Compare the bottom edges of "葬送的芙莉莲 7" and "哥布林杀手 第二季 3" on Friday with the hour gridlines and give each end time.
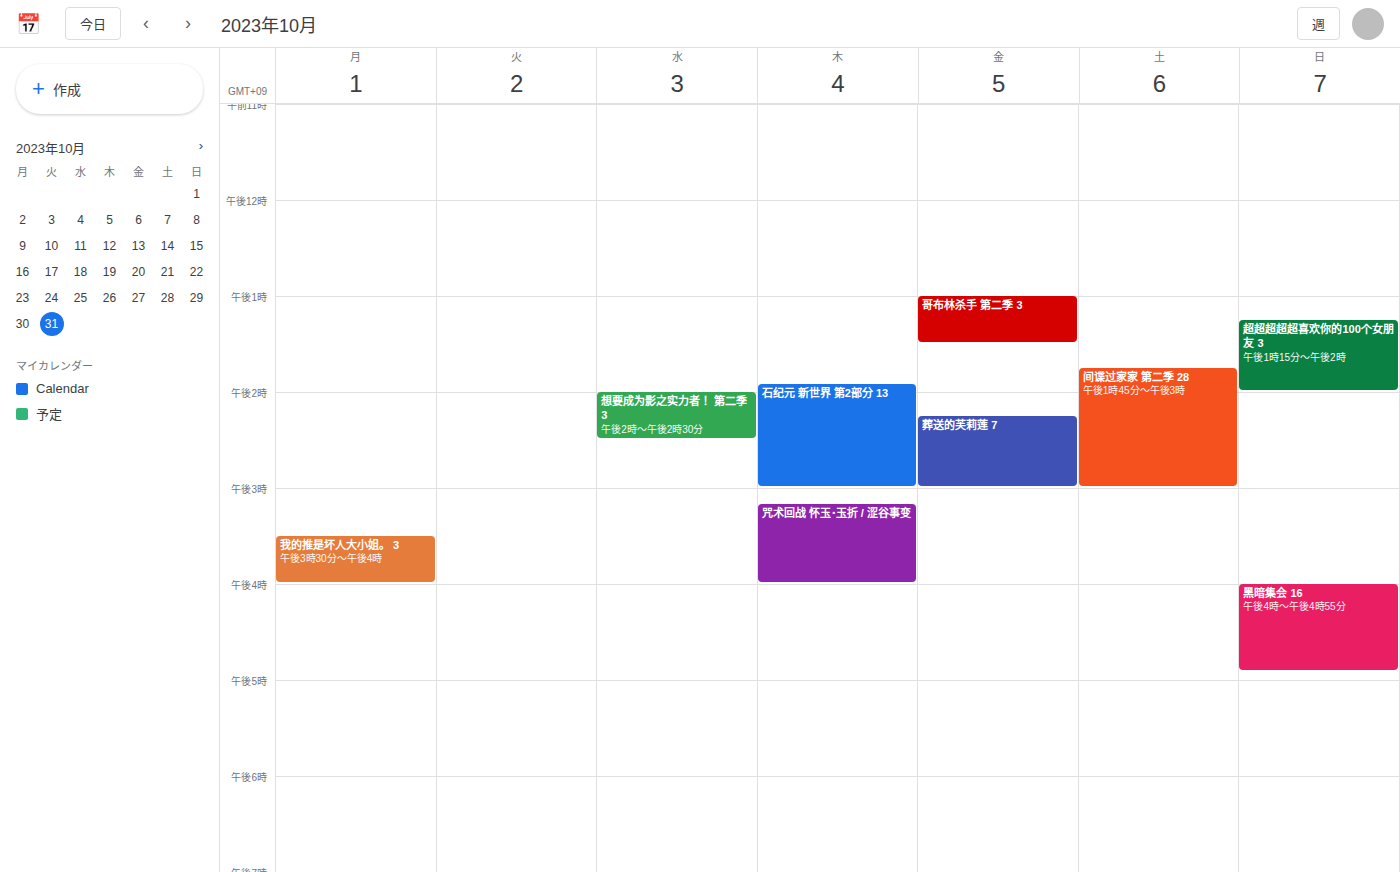
"葬送的芙莉莲 7": 15:00, exactly on the 15:00 line. "哥布林杀手 第二季 3": 13:30, halfway between the 13:00 and 14:00 lines.